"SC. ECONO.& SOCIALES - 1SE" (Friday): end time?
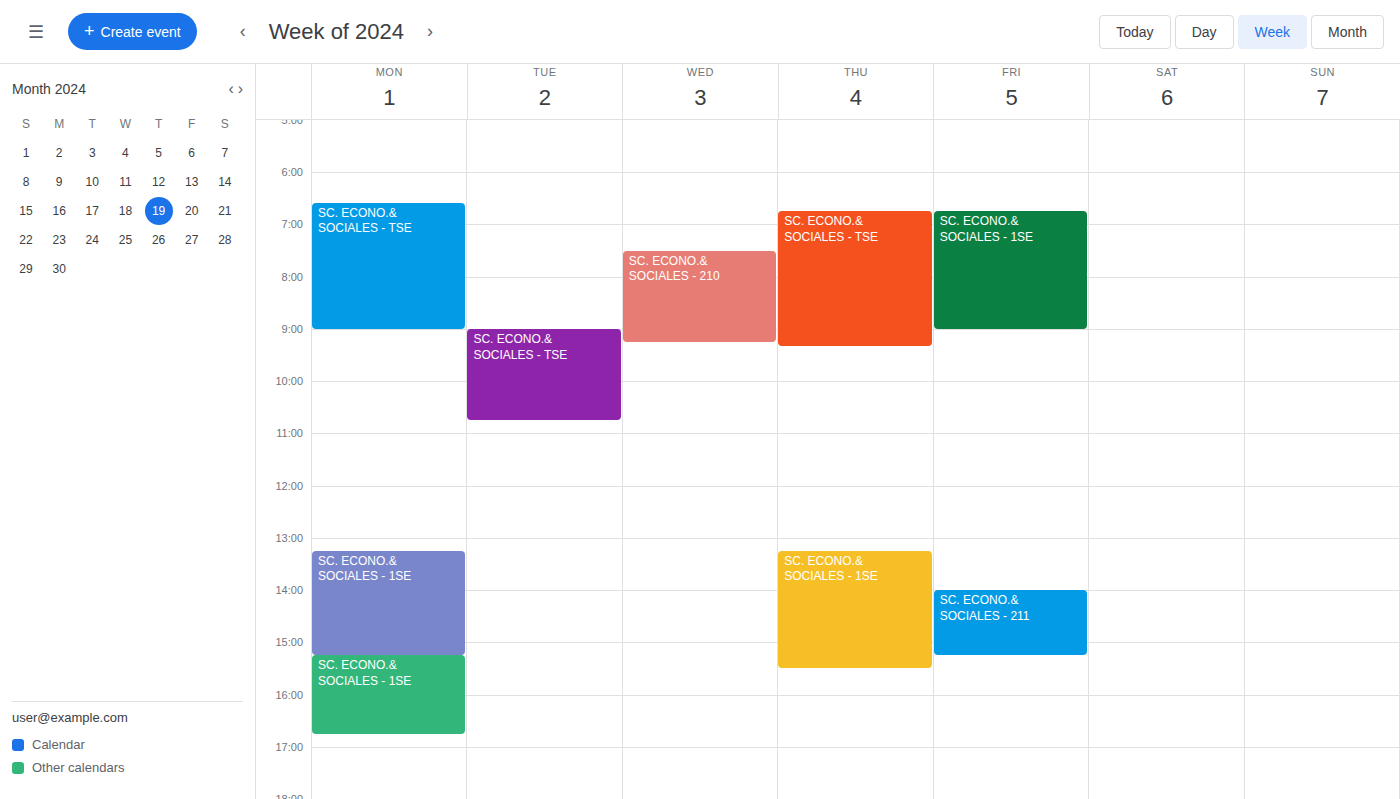
9:00 AM